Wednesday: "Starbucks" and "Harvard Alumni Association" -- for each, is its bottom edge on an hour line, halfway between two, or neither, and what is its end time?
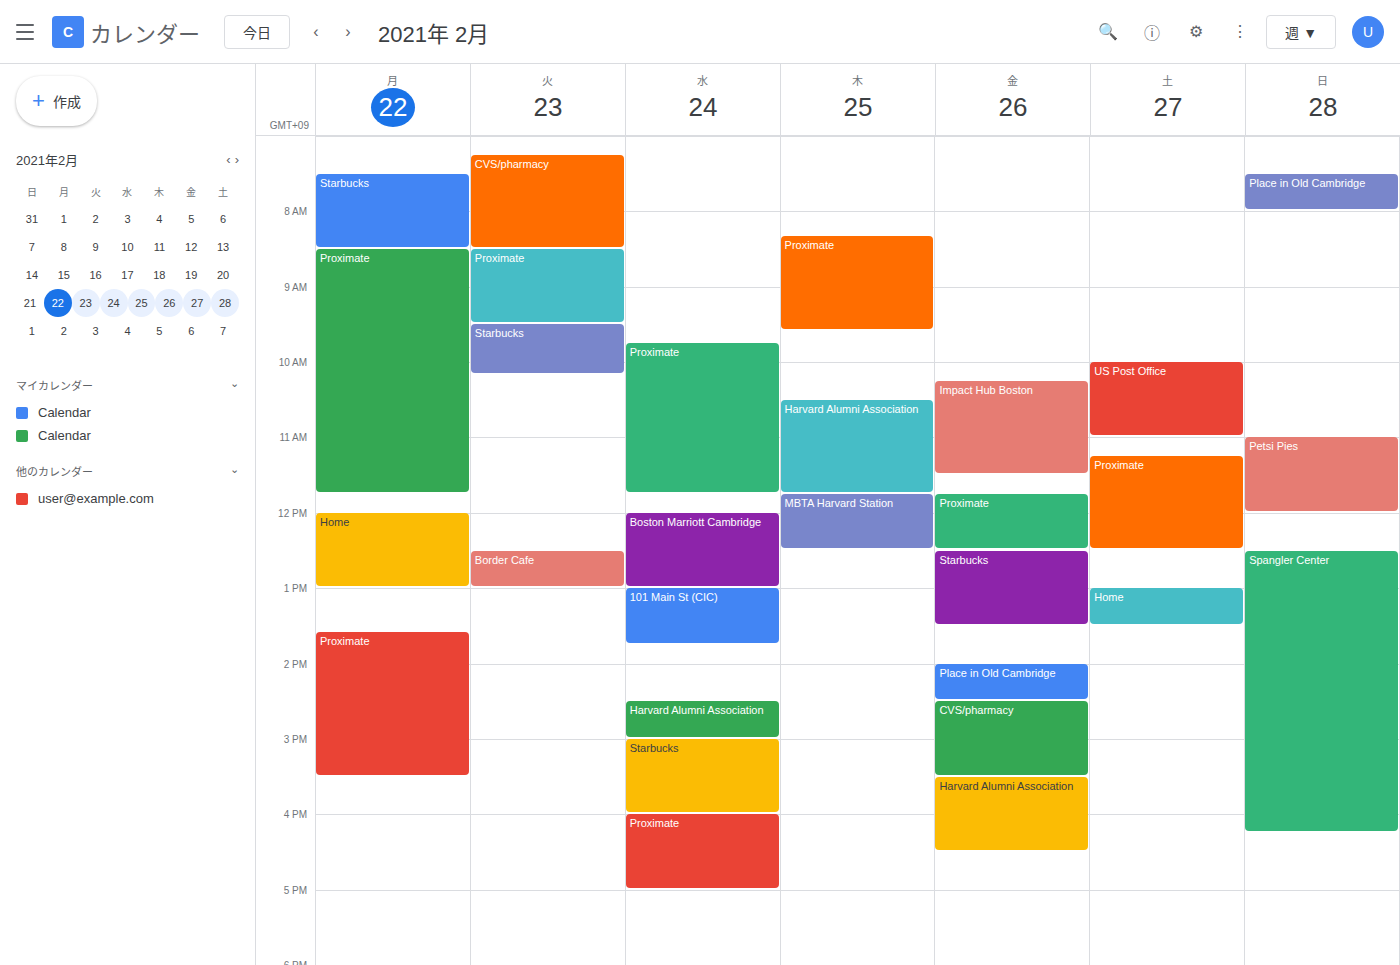
"Starbucks": 16:00, exactly on the 16:00 line. "Harvard Alumni Association": 15:00, exactly on the 15:00 line.